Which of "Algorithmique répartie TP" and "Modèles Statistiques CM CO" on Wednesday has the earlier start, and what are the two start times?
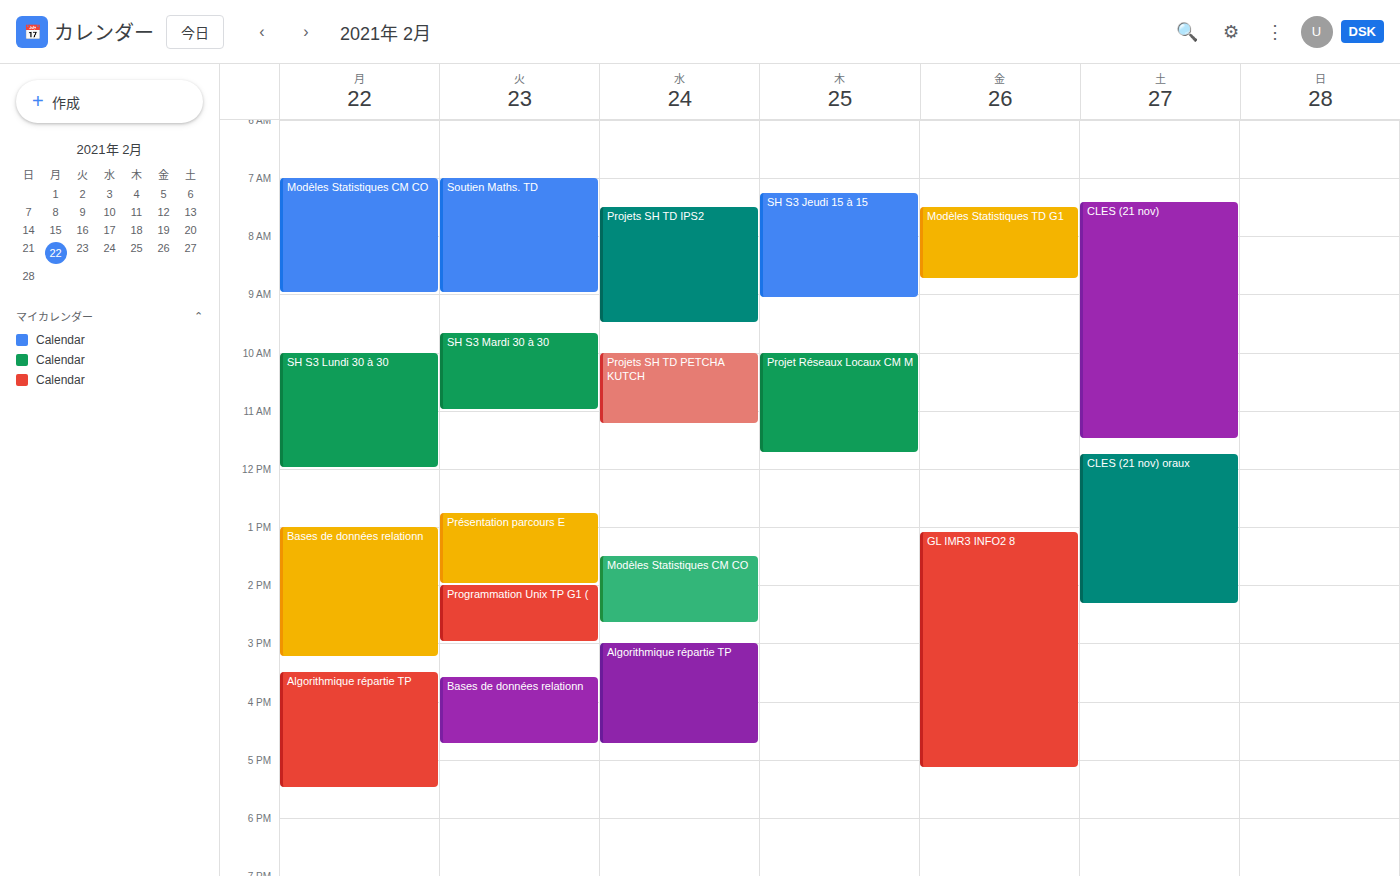
"Modèles Statistiques CM CO" 1:30 PM; "Algorithmique répartie TP" 3:00 PM.